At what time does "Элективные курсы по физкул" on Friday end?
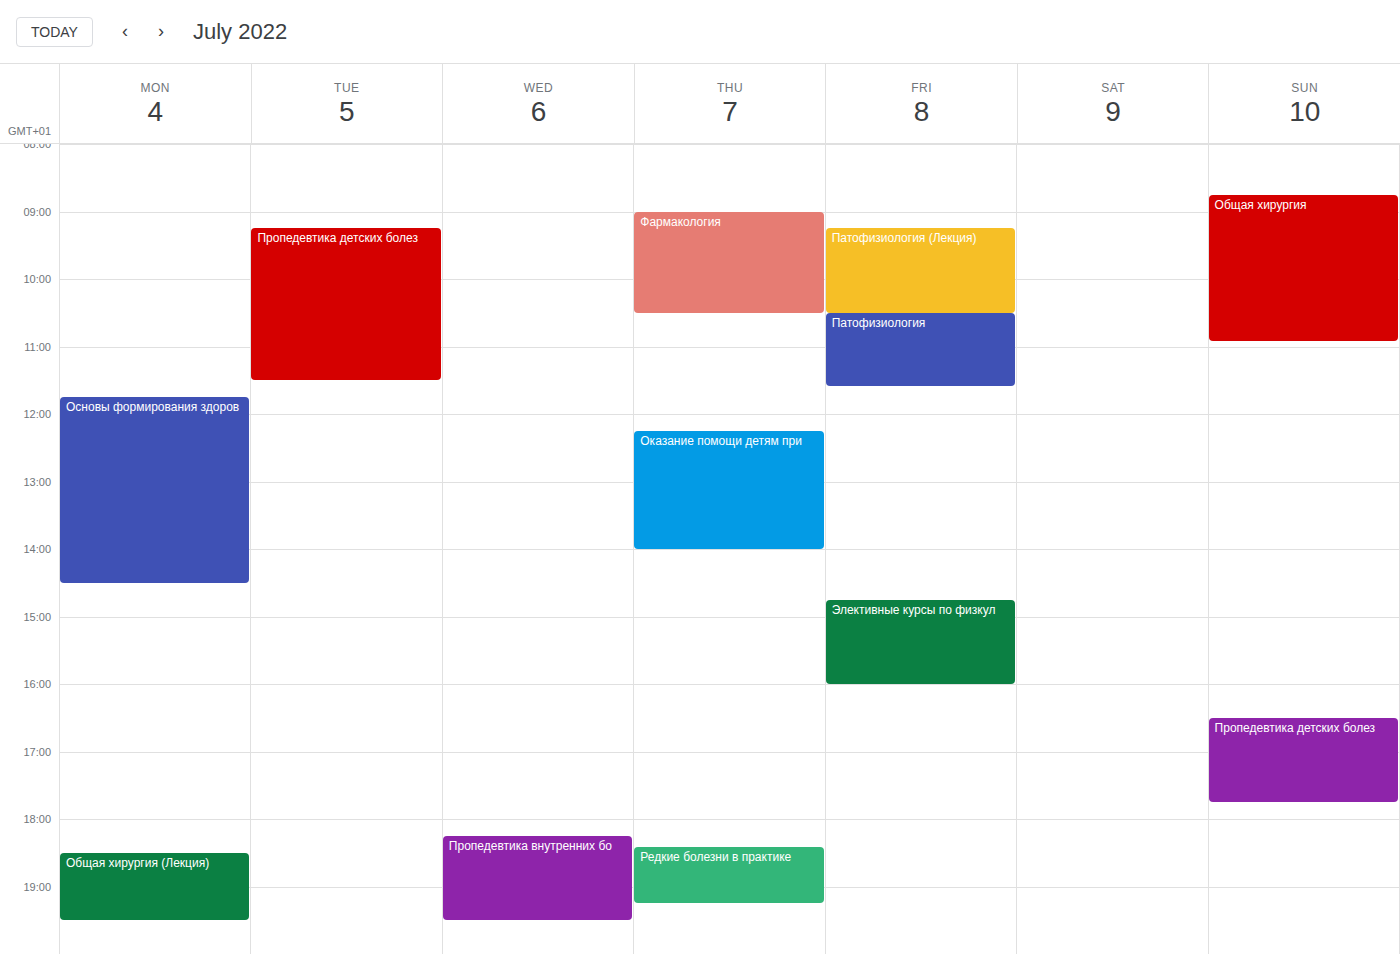
4:00 PM